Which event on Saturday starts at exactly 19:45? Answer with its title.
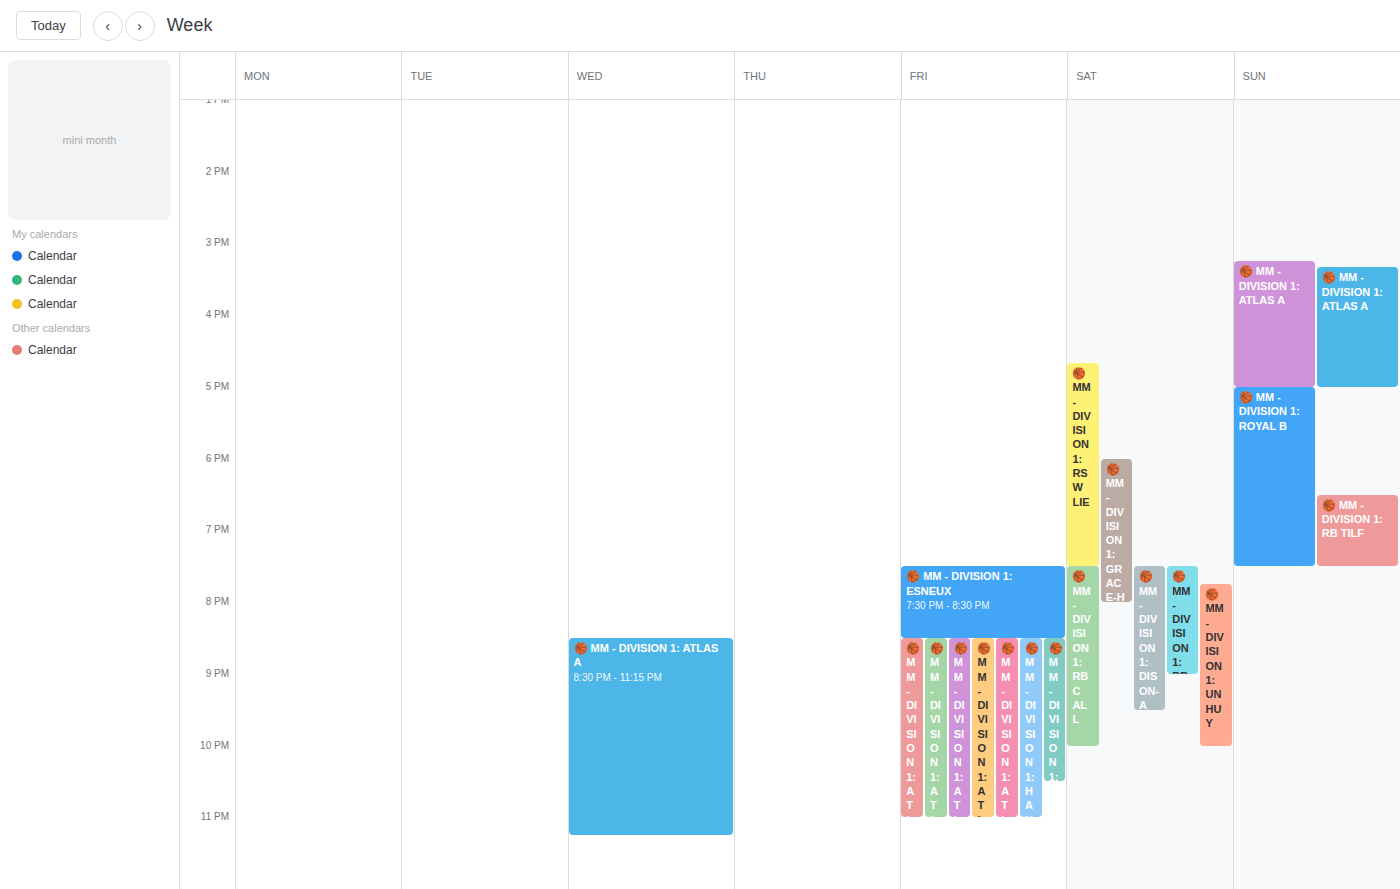
"🏀 MM - DIVISION 1: UN HUY"